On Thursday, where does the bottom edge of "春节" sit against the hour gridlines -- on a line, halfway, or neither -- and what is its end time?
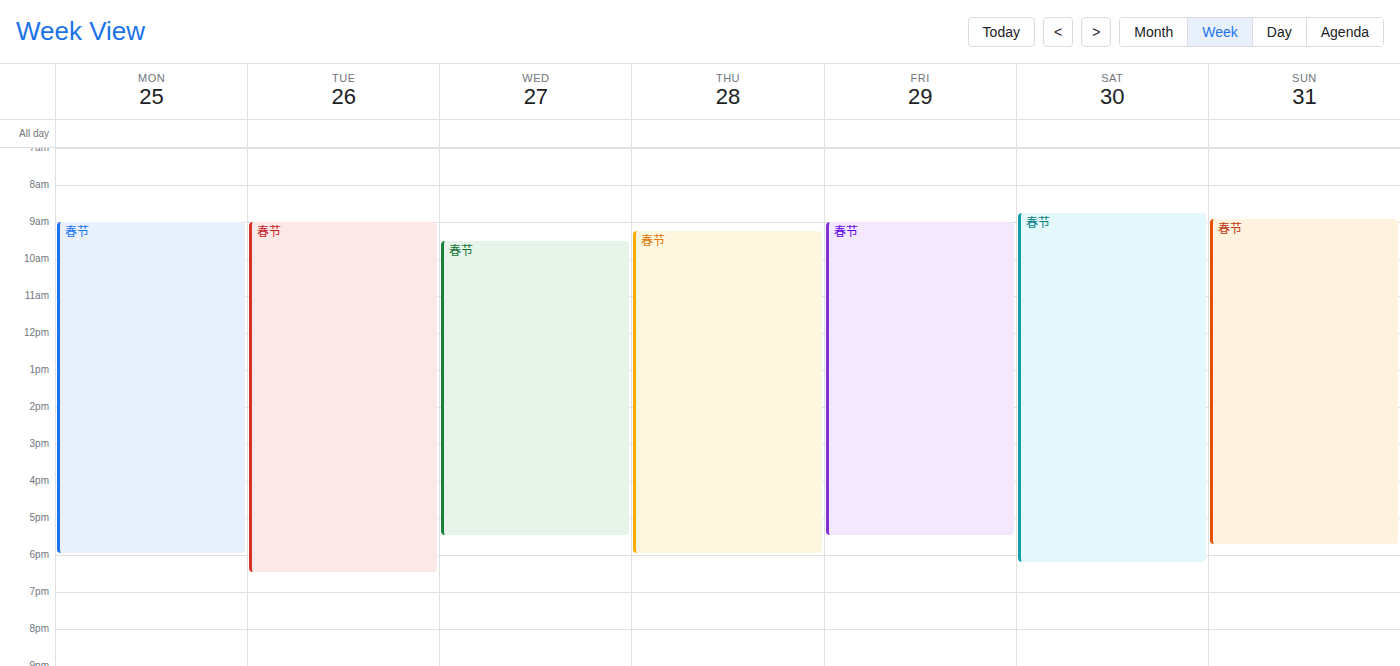
18:00 -- exactly on the 18:00 line.